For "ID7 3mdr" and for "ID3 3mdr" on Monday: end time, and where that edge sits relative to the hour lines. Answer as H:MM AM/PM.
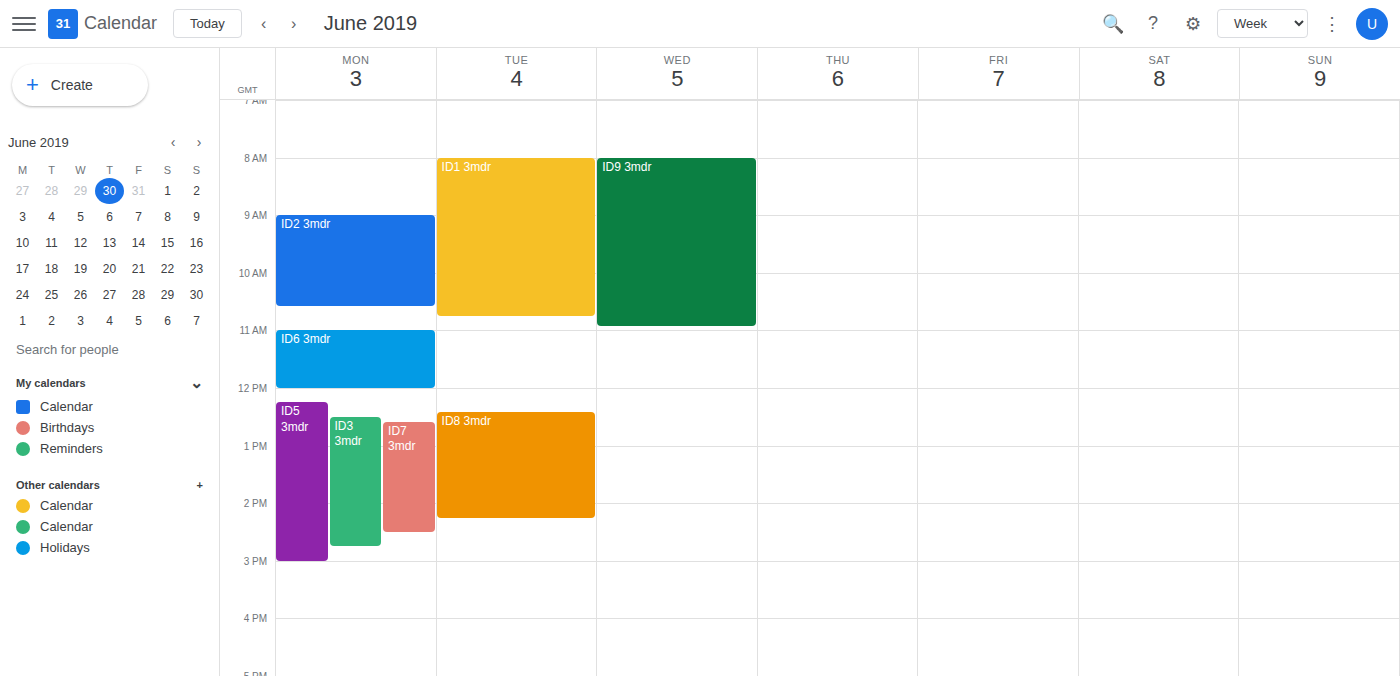
"ID7 3mdr": 2:30 PM, halfway between the 2 PM and 3 PM lines. "ID3 3mdr": 2:45 PM, neither: three quarters of the way from the 2 PM line to the 3 PM line.